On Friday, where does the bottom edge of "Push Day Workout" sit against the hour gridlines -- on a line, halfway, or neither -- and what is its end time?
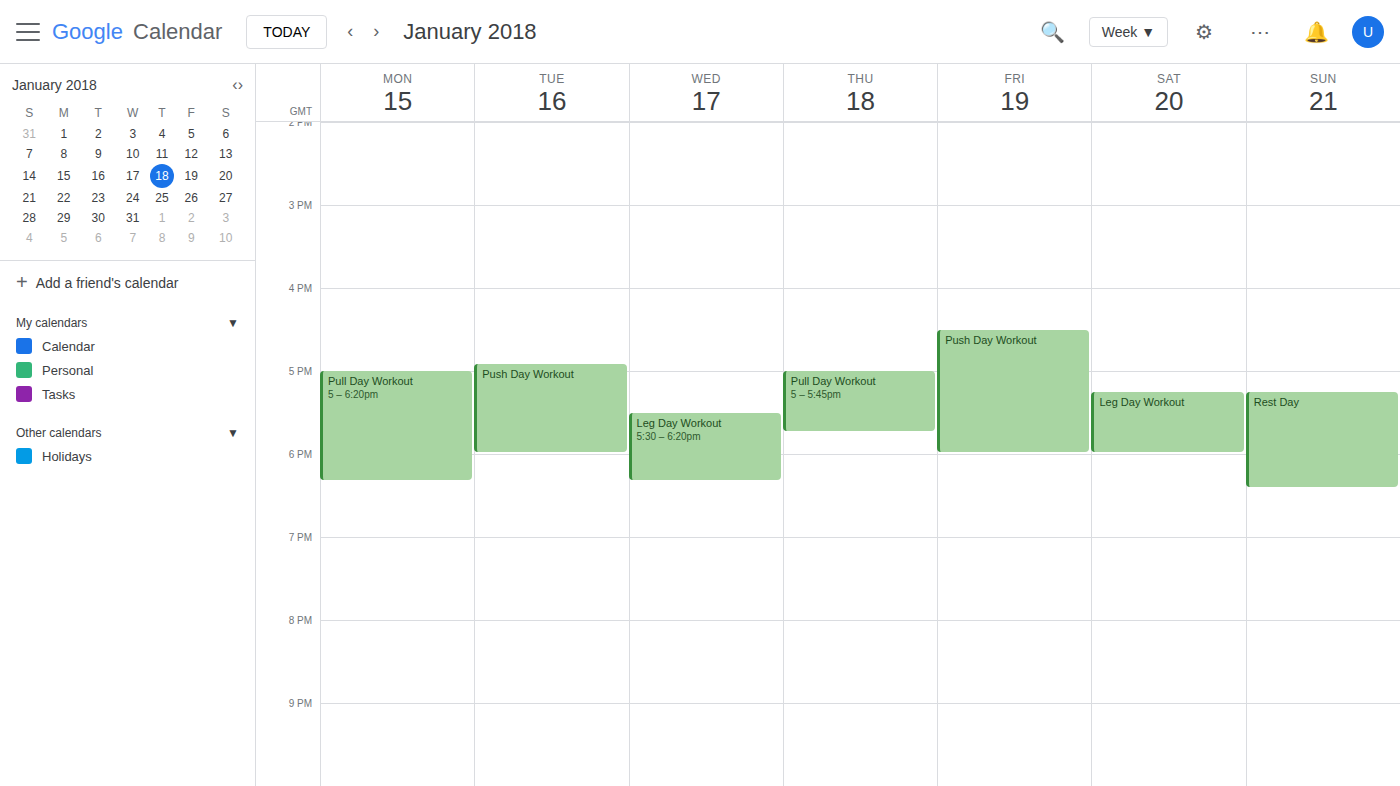
6:00 PM -- exactly on the 6 PM line.